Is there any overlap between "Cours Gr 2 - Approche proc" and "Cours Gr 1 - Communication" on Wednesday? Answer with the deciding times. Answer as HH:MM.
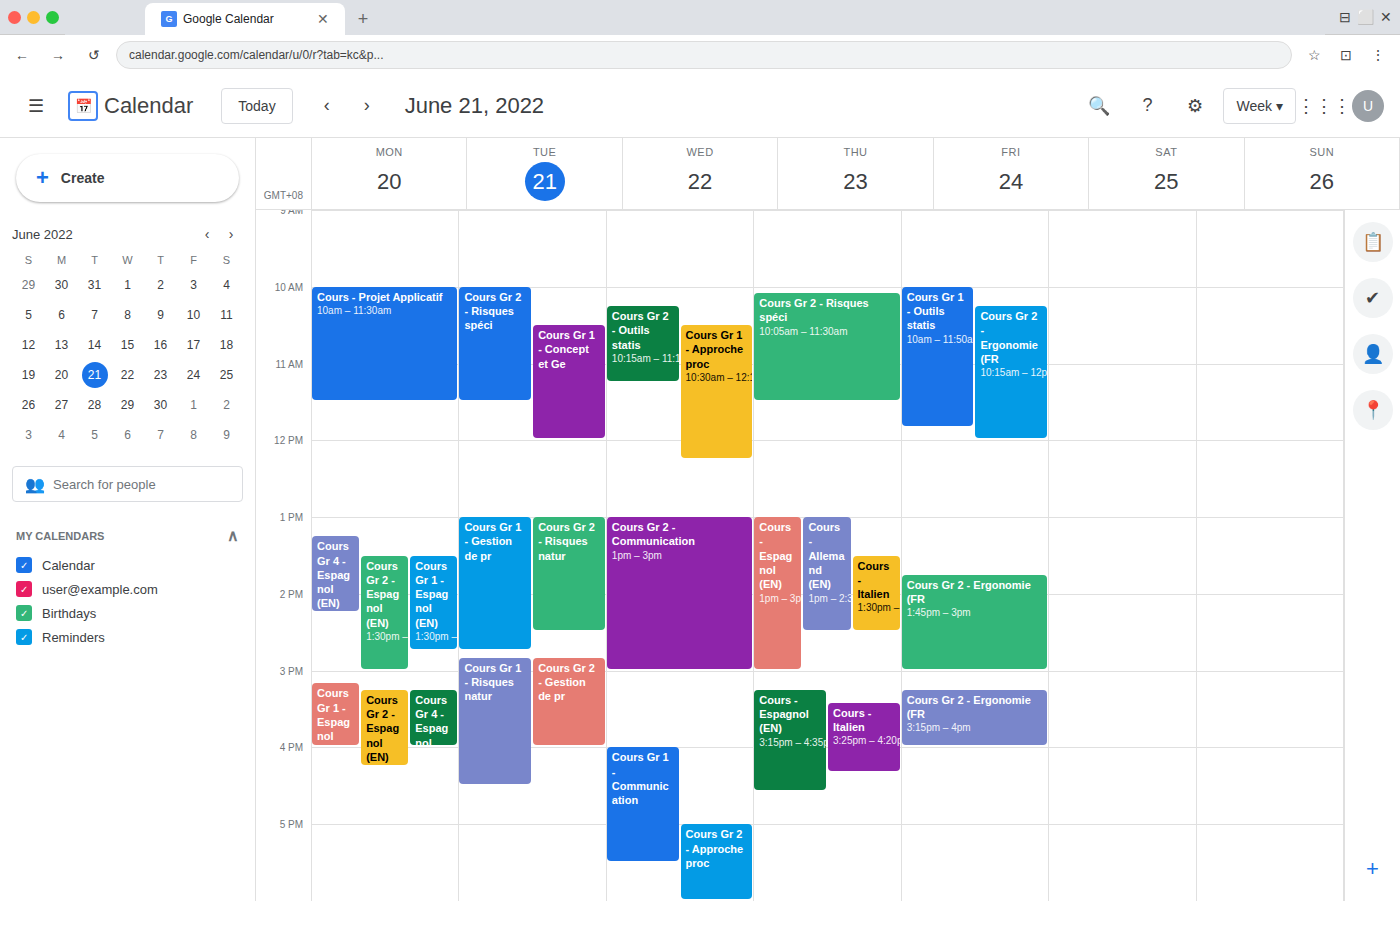
"Cours Gr 2 - Approche proc" starts at 17:00, before "Cours Gr 1 - Communication" ends at 17:30 -- they overlap.